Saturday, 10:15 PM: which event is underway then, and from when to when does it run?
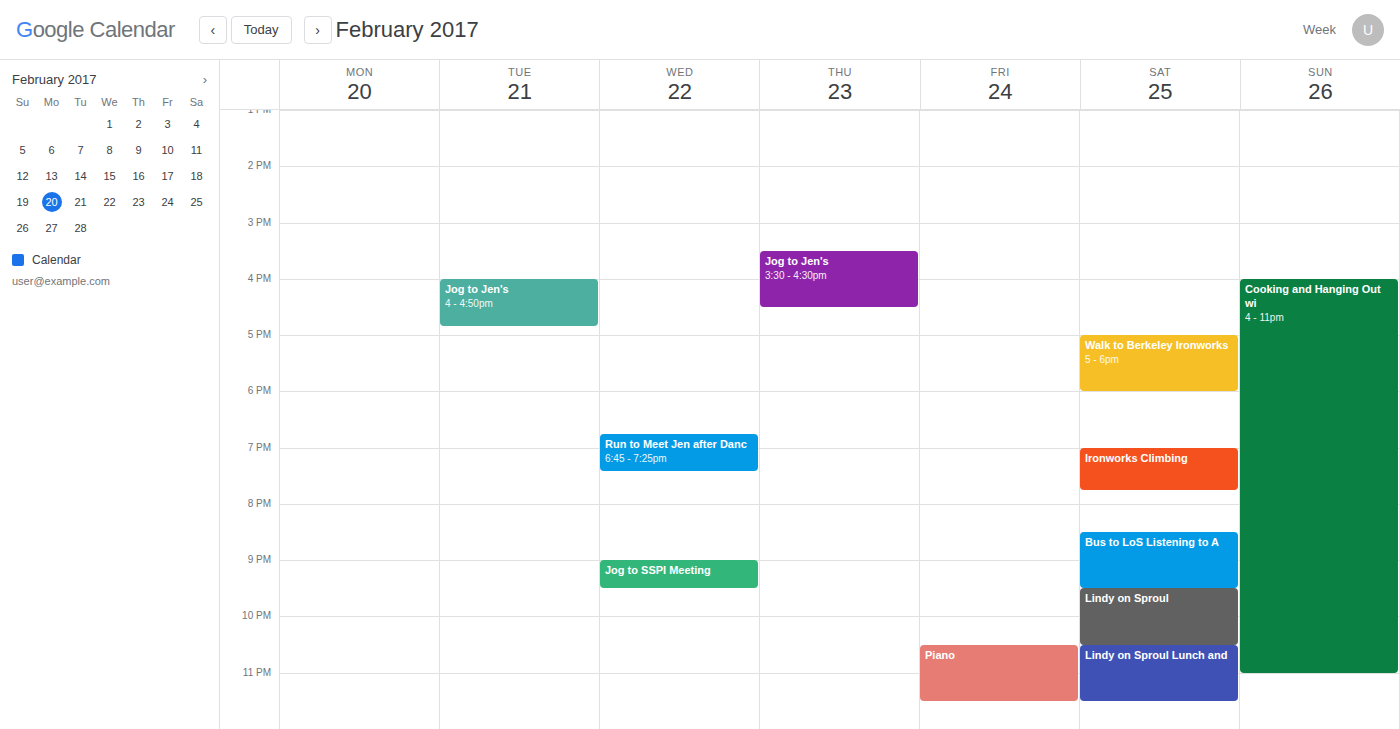
"Lindy on Sproul", 9:30 PM to 10:30 PM